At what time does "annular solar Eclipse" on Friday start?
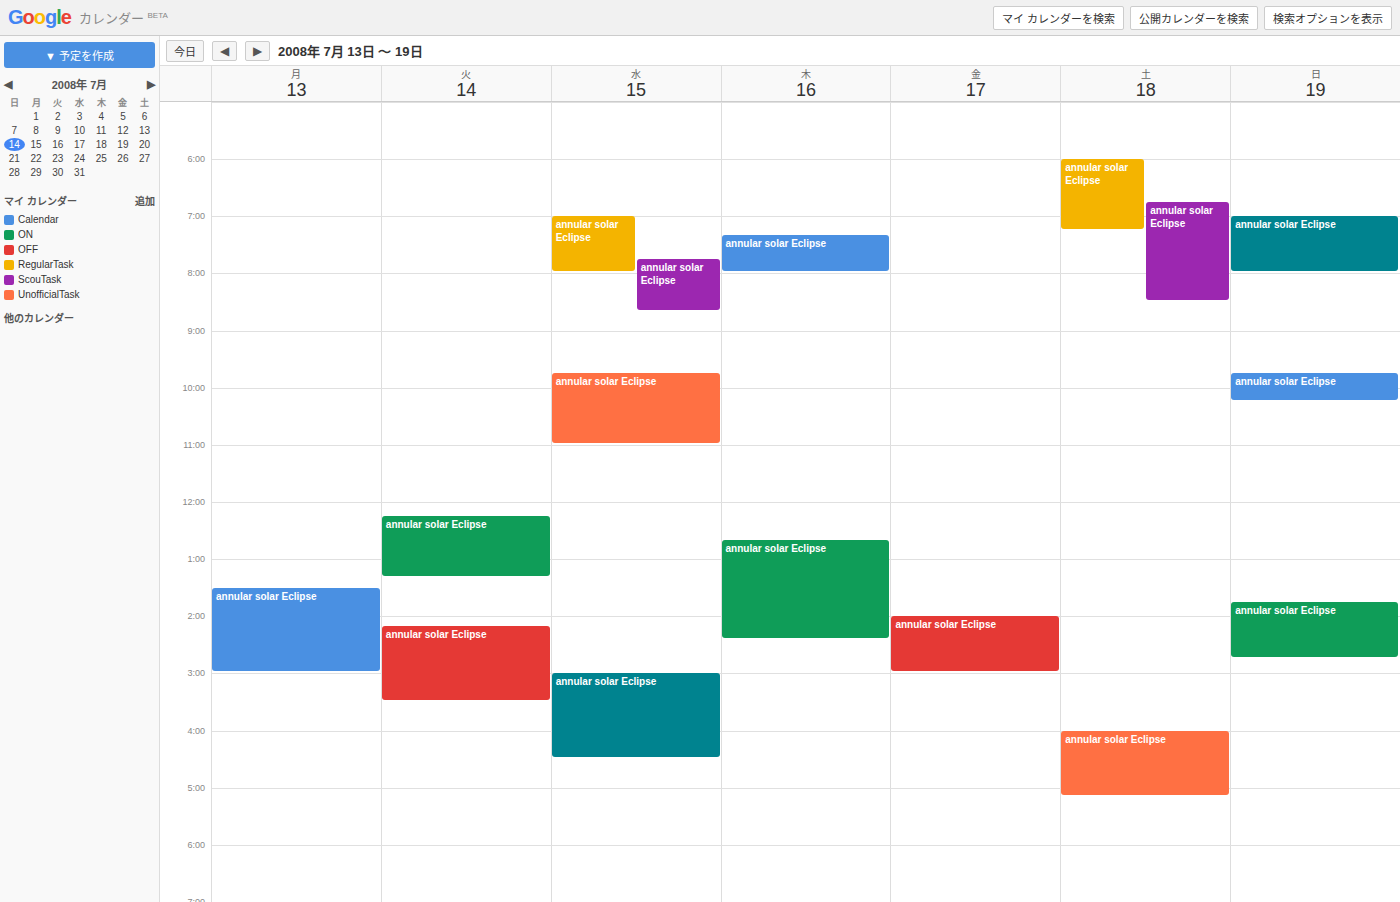
14:00